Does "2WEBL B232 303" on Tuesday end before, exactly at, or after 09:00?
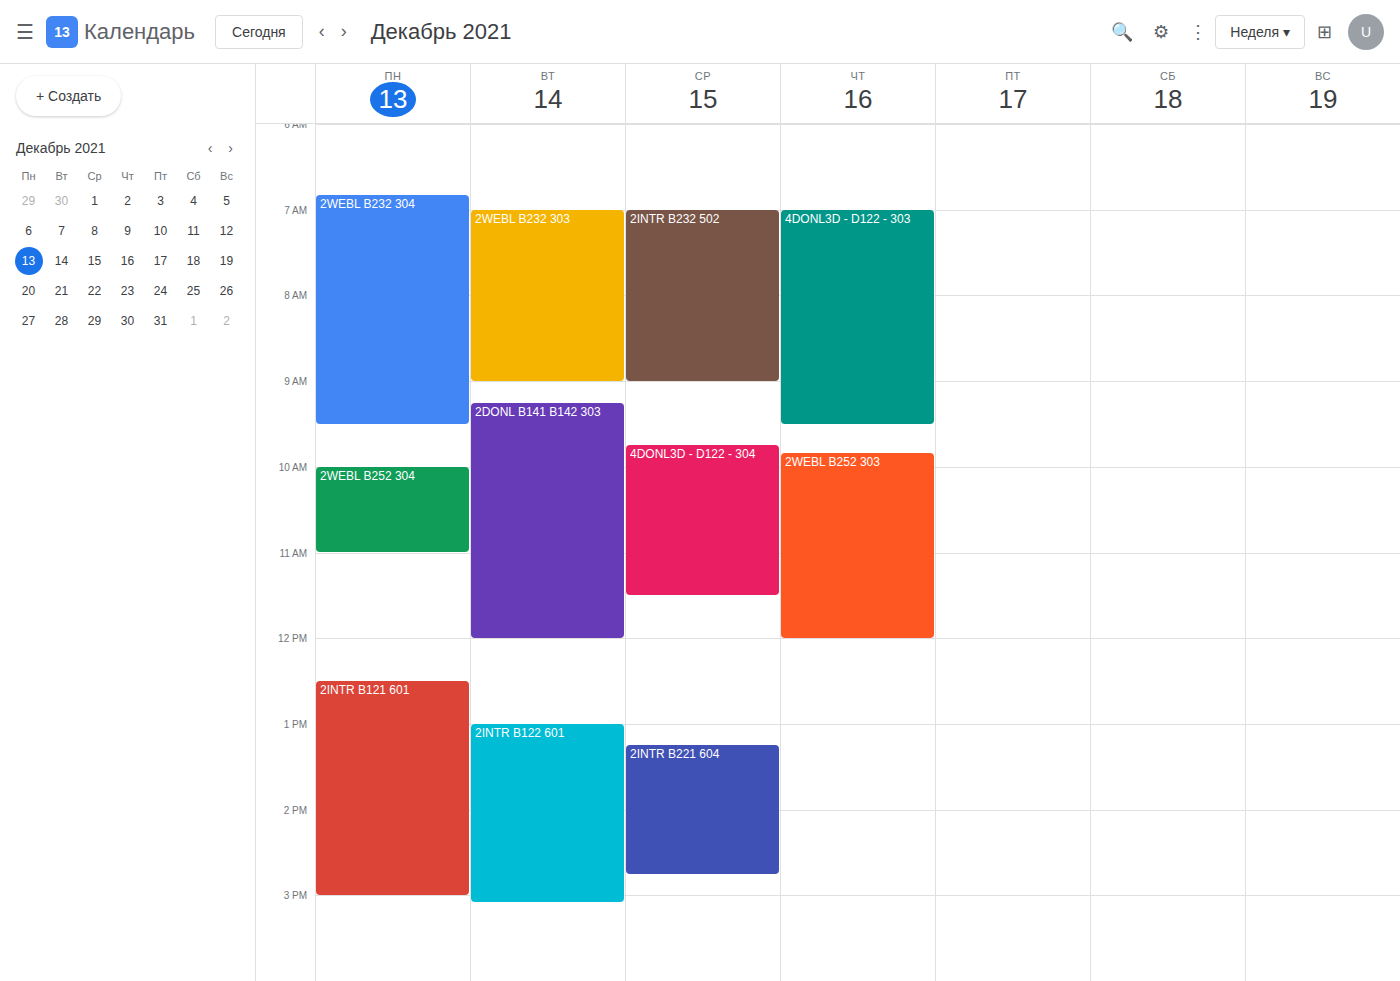
09:00 -- exactly at 09:00, on the 09:00 line.